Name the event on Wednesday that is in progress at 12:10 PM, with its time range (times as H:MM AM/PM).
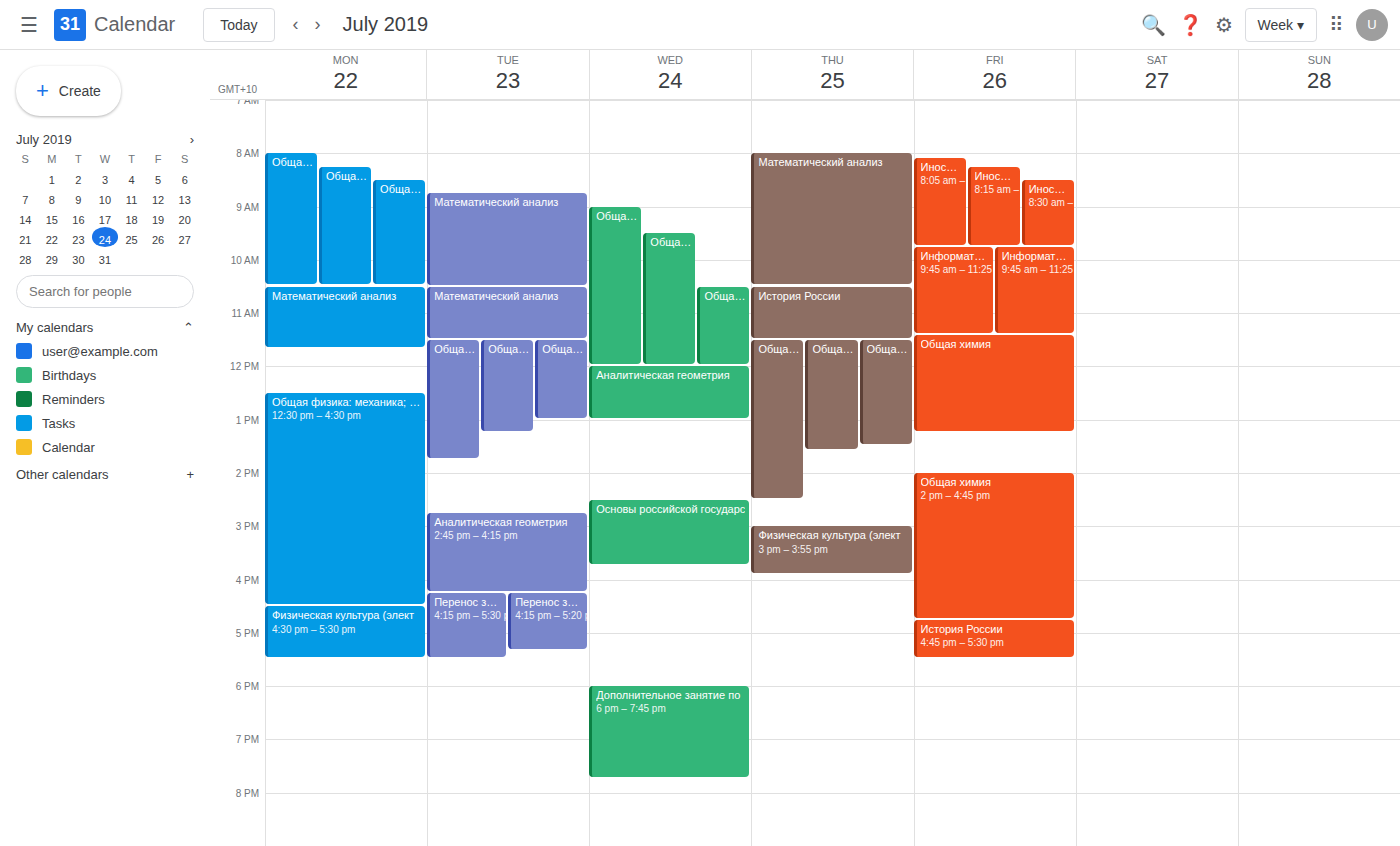
"Аналитическая геометрия", 12:00 PM to 1:00 PM